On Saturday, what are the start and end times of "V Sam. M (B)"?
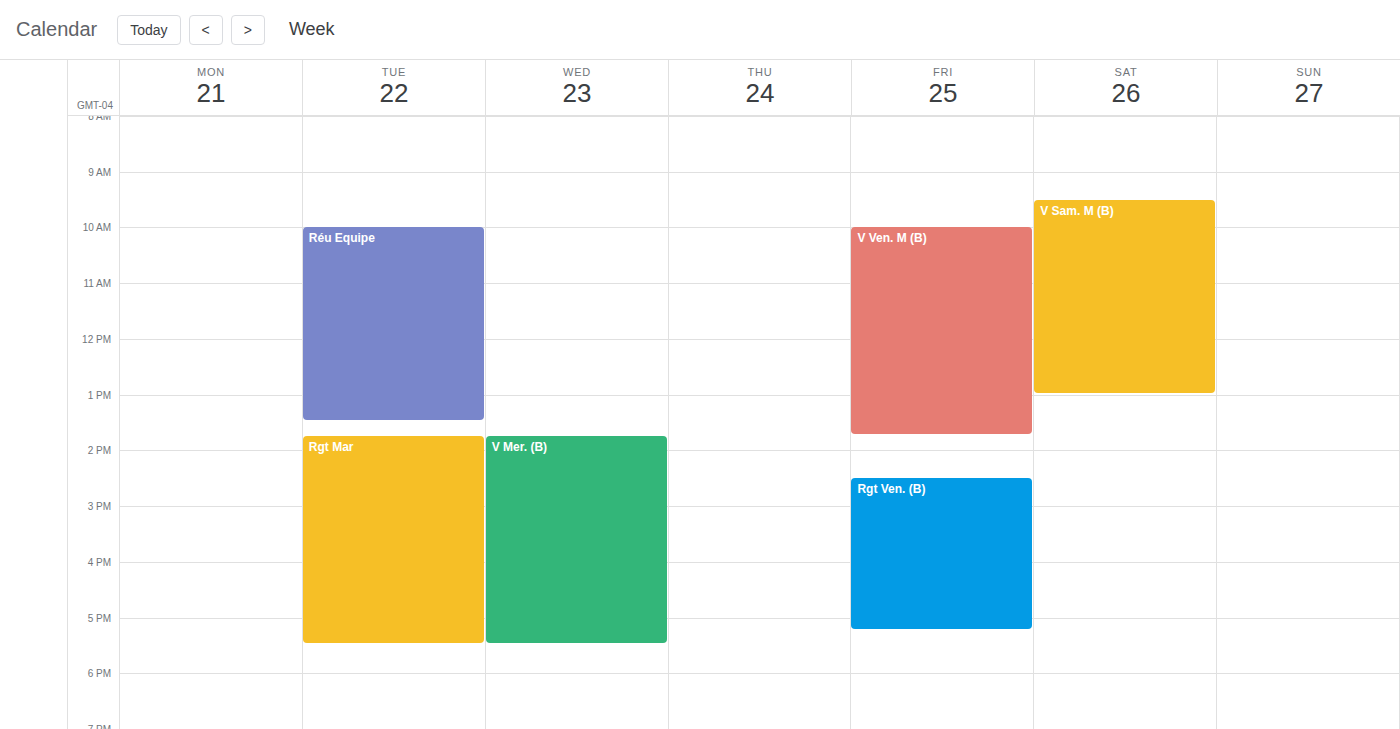
9:30 AM to 1:00 PM